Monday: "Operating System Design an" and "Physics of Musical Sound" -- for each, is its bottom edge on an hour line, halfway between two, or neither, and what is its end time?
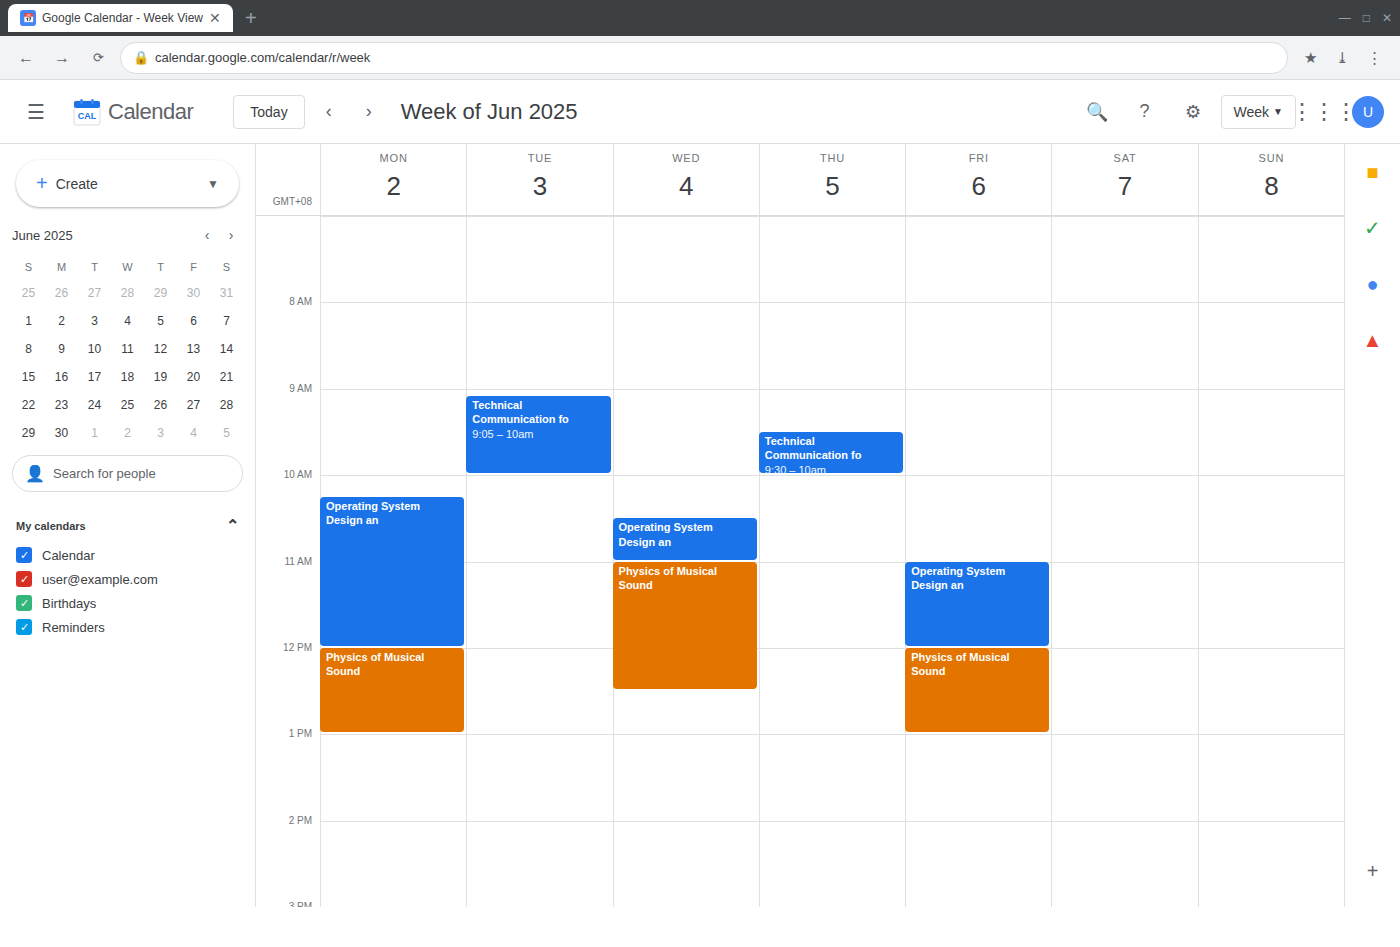
"Operating System Design an": 12:00 PM, exactly on the 12 PM line. "Physics of Musical Sound": 1:00 PM, exactly on the 1 PM line.